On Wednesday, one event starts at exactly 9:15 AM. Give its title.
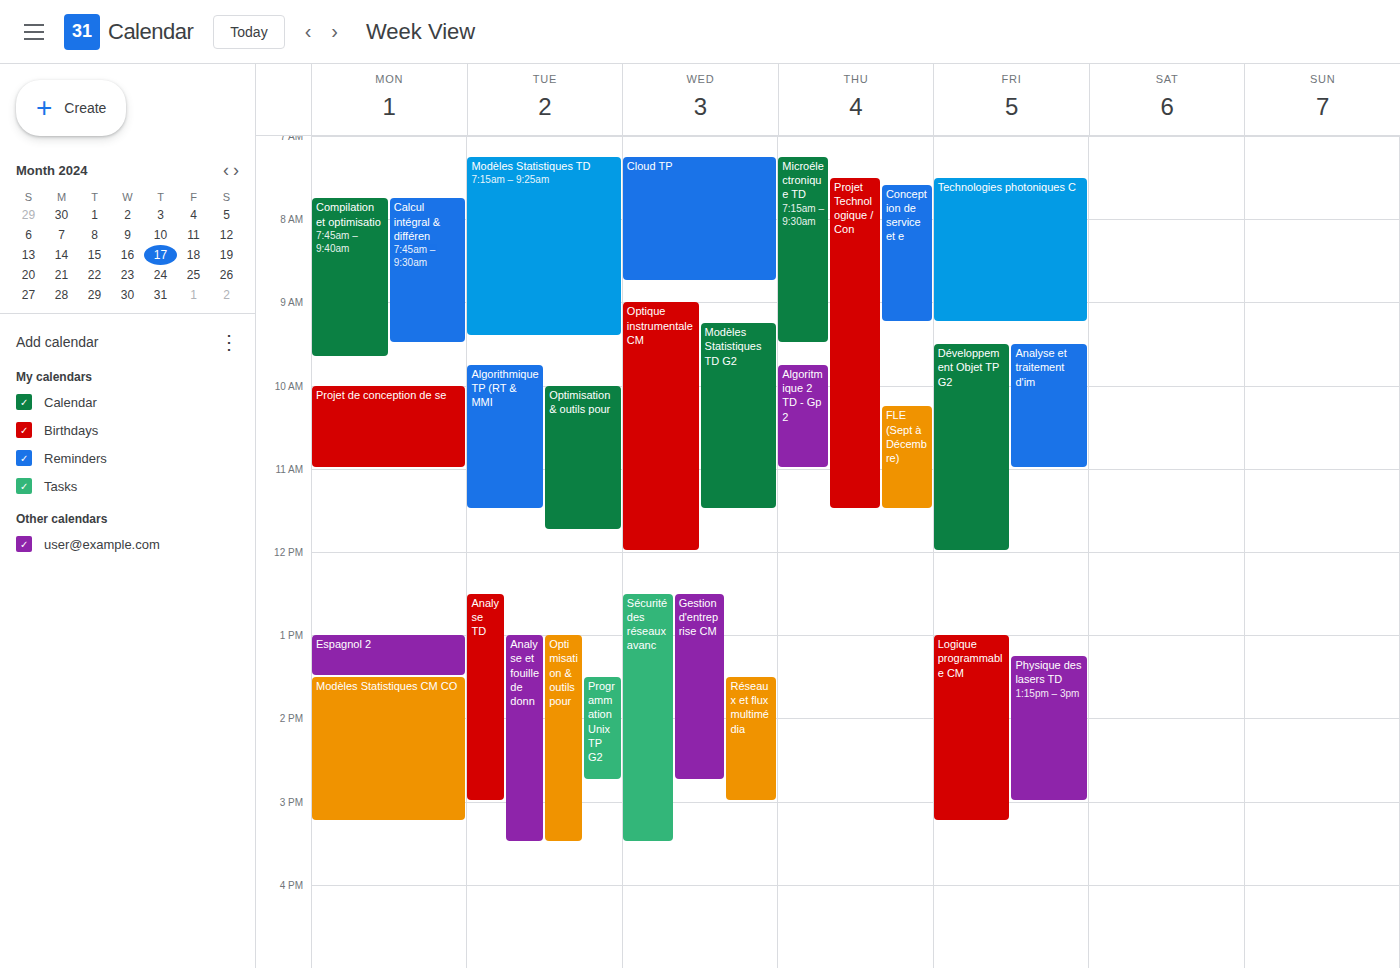
"Modèles Statistiques TD G2"